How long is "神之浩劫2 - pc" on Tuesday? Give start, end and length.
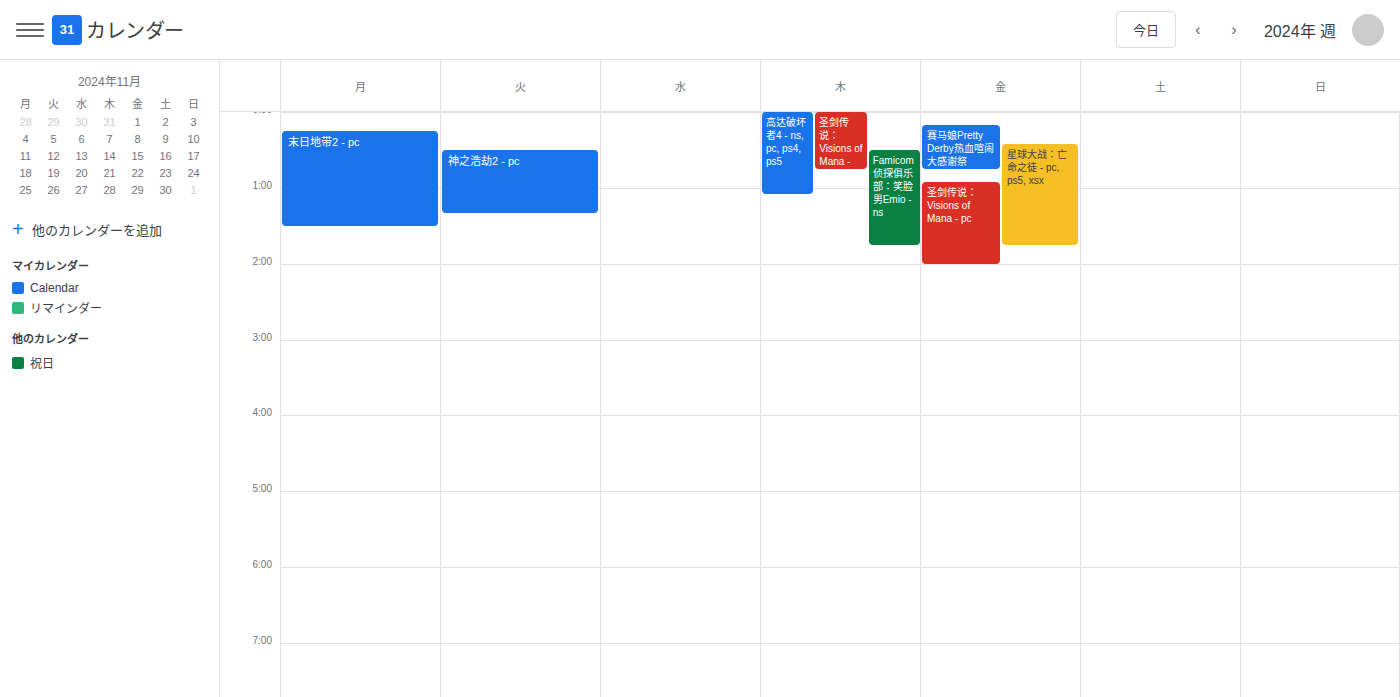
12:30 AM to 1:20 AM, 50 minutes